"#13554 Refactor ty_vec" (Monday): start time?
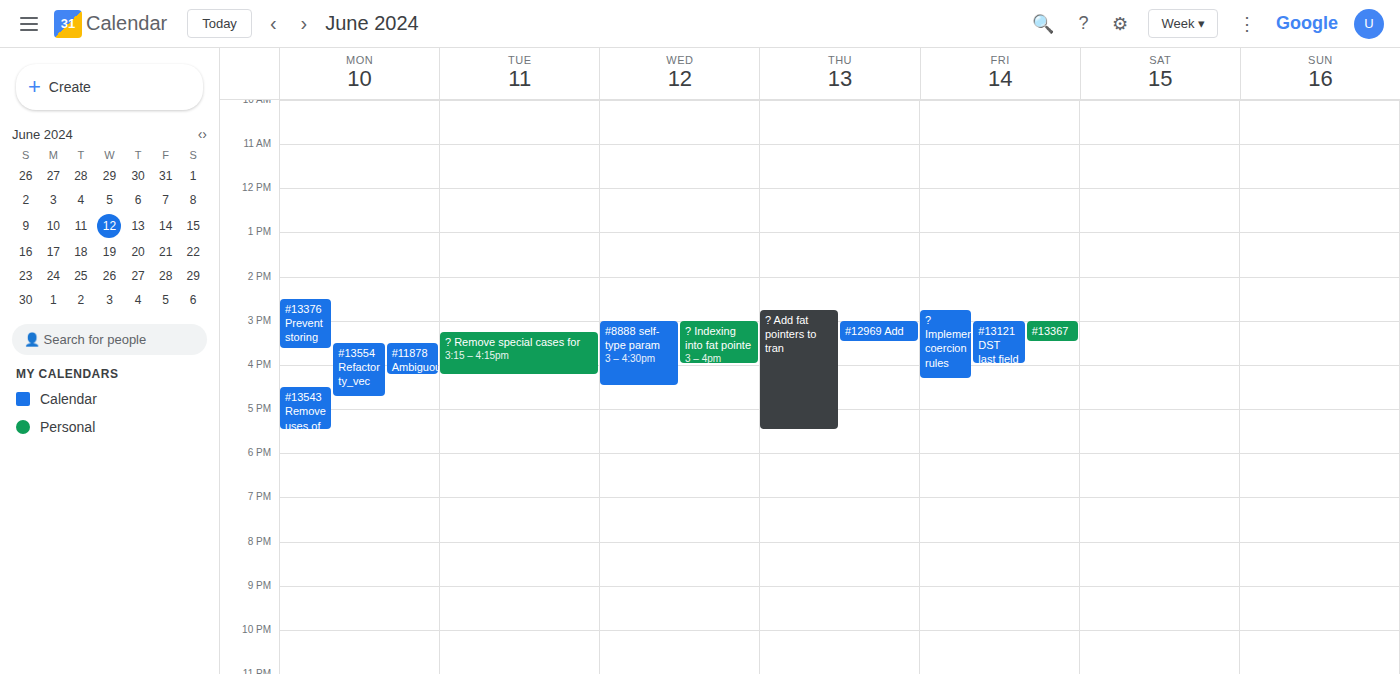
3:30 PM